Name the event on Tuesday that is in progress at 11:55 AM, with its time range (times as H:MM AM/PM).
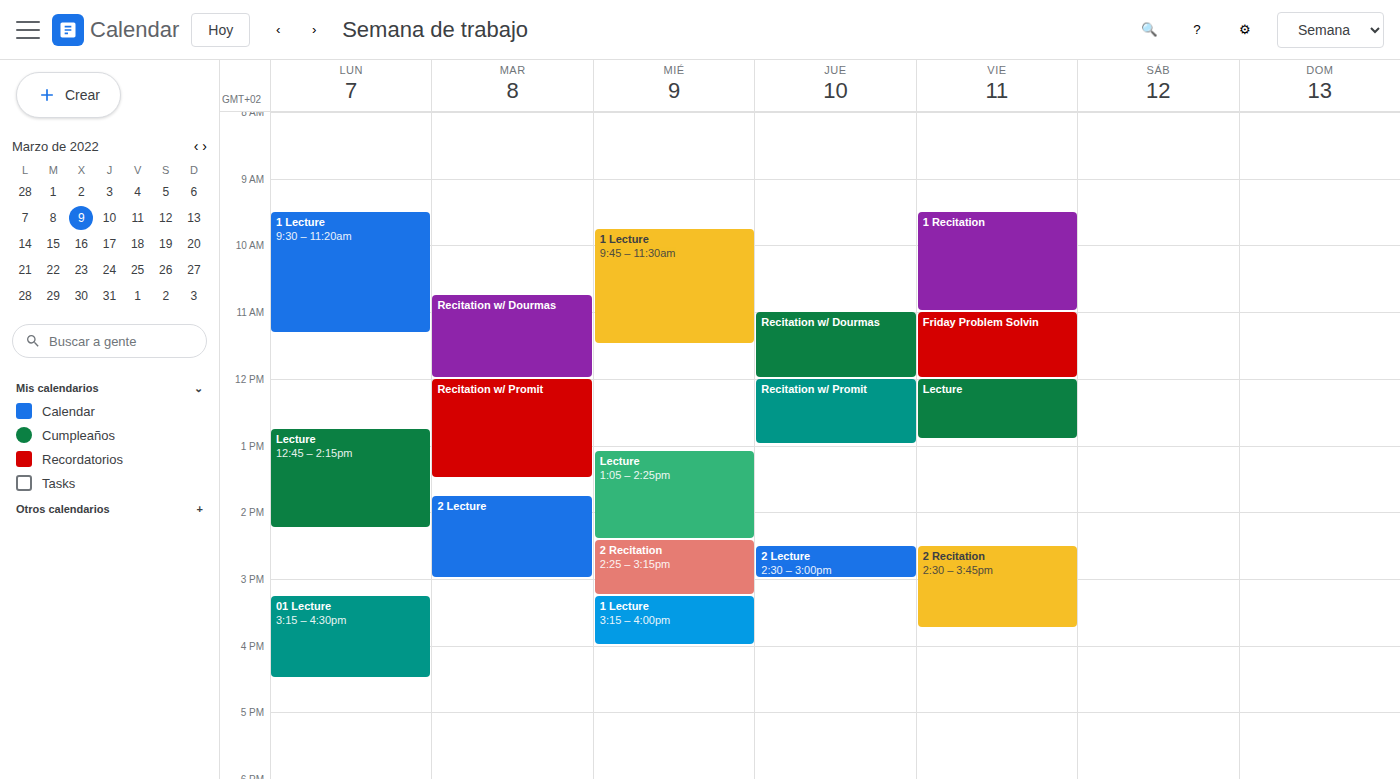
"Recitation w/ Dourmas", 10:45 AM to 12:00 PM